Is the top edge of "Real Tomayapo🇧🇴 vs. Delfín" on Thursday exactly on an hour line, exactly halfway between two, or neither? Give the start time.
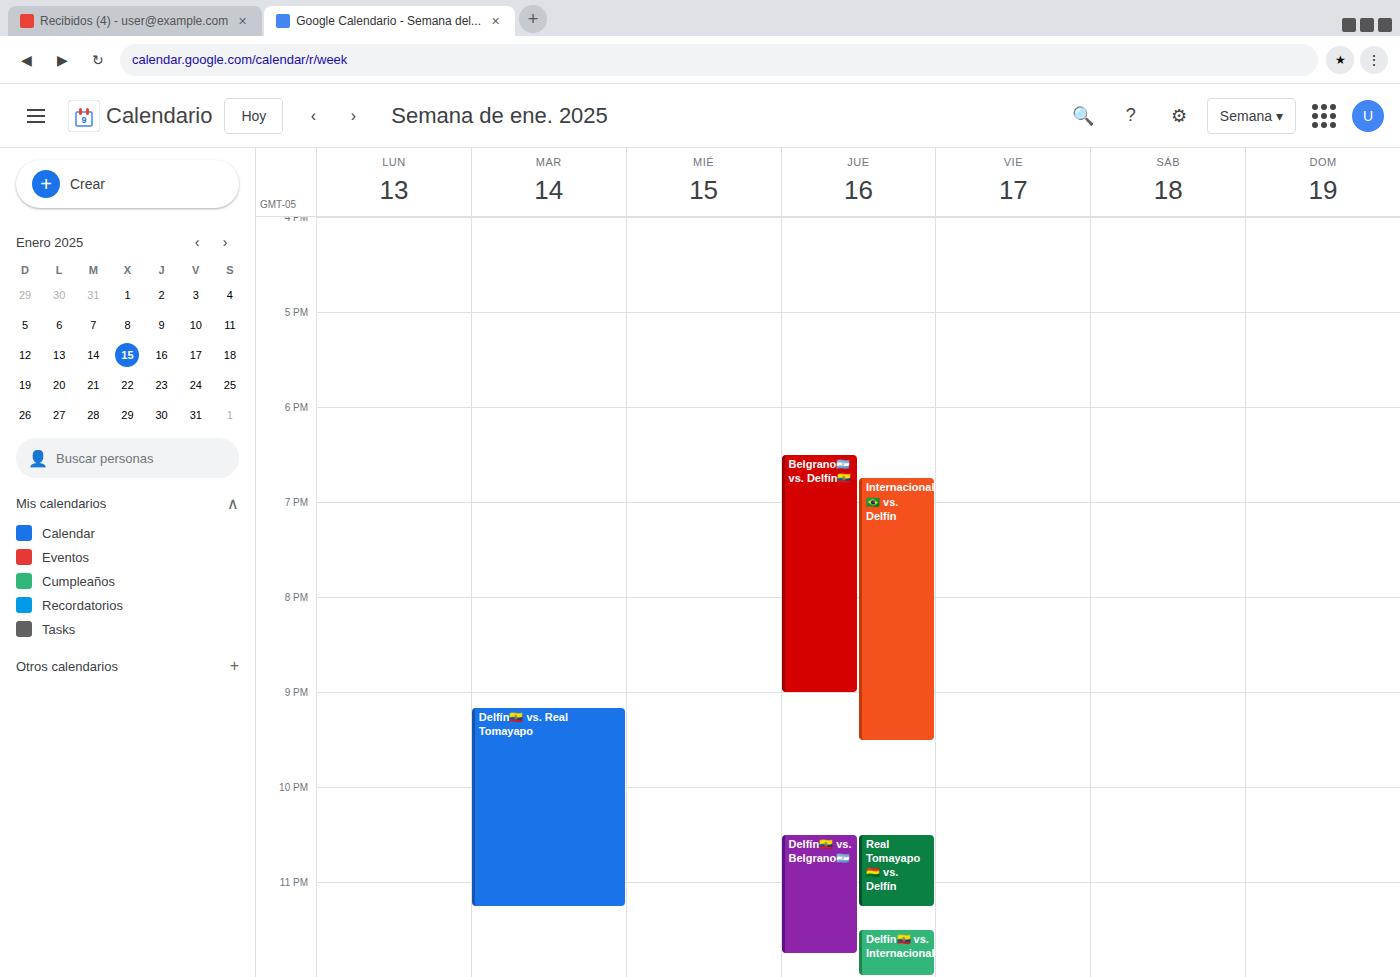
10:30 PM -- halfway between the 10 PM and 11 PM lines.